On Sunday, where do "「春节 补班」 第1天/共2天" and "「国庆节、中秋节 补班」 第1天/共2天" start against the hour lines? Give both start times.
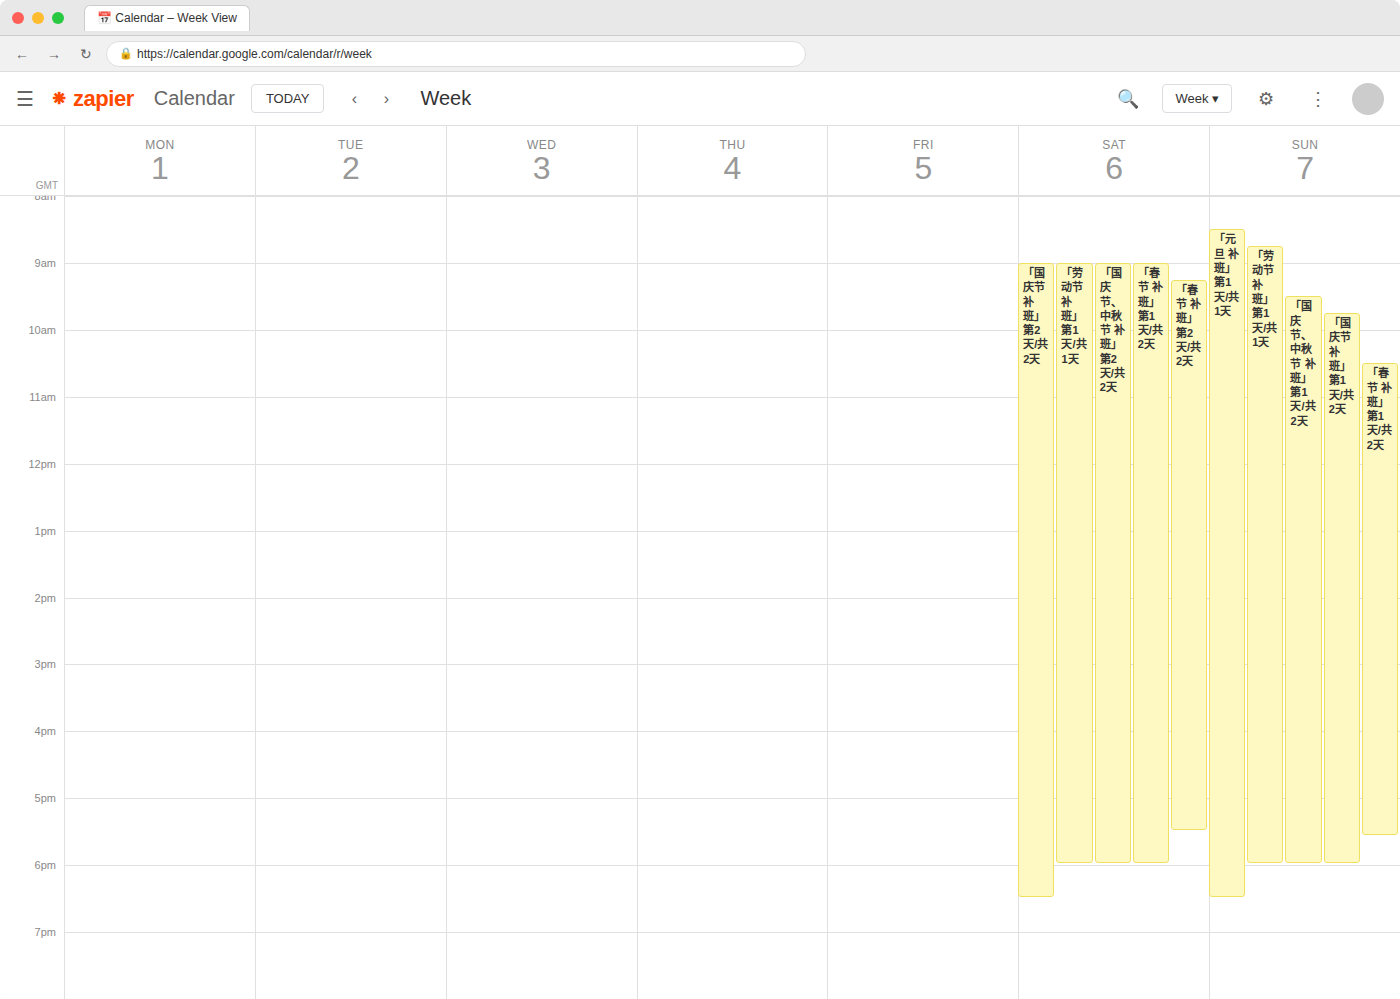
"「春节 补班」 第1天/共2天": 10:30, halfway between the 10:00 and 11:00 lines. "「国庆节、中秋节 补班」 第1天/共2天": 09:30, halfway between the 09:00 and 10:00 lines.